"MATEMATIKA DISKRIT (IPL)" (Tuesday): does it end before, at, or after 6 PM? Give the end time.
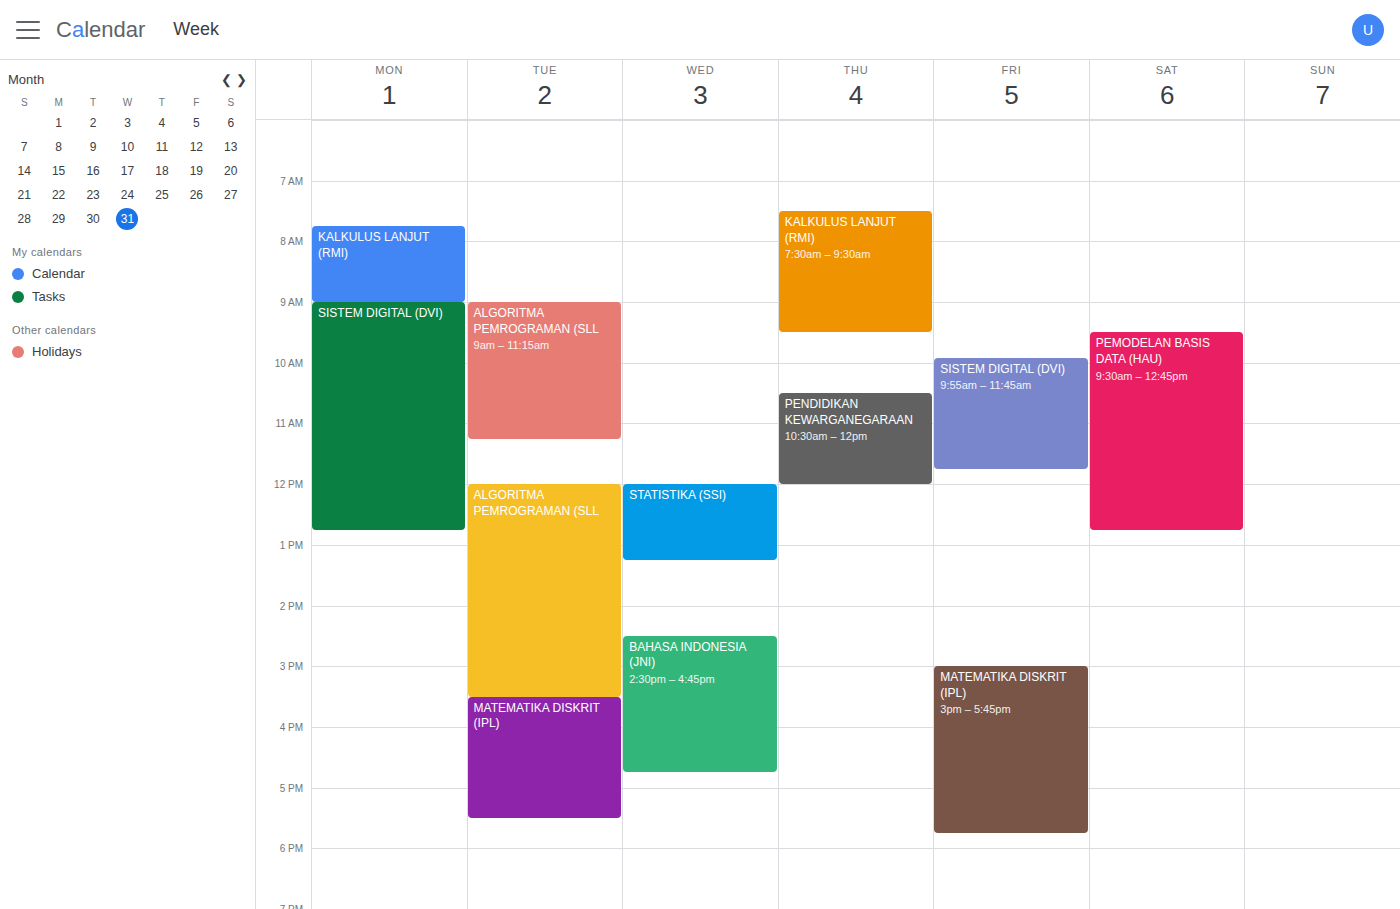
5:30 PM -- before 6 PM, 30 minutes above the 6 PM line.